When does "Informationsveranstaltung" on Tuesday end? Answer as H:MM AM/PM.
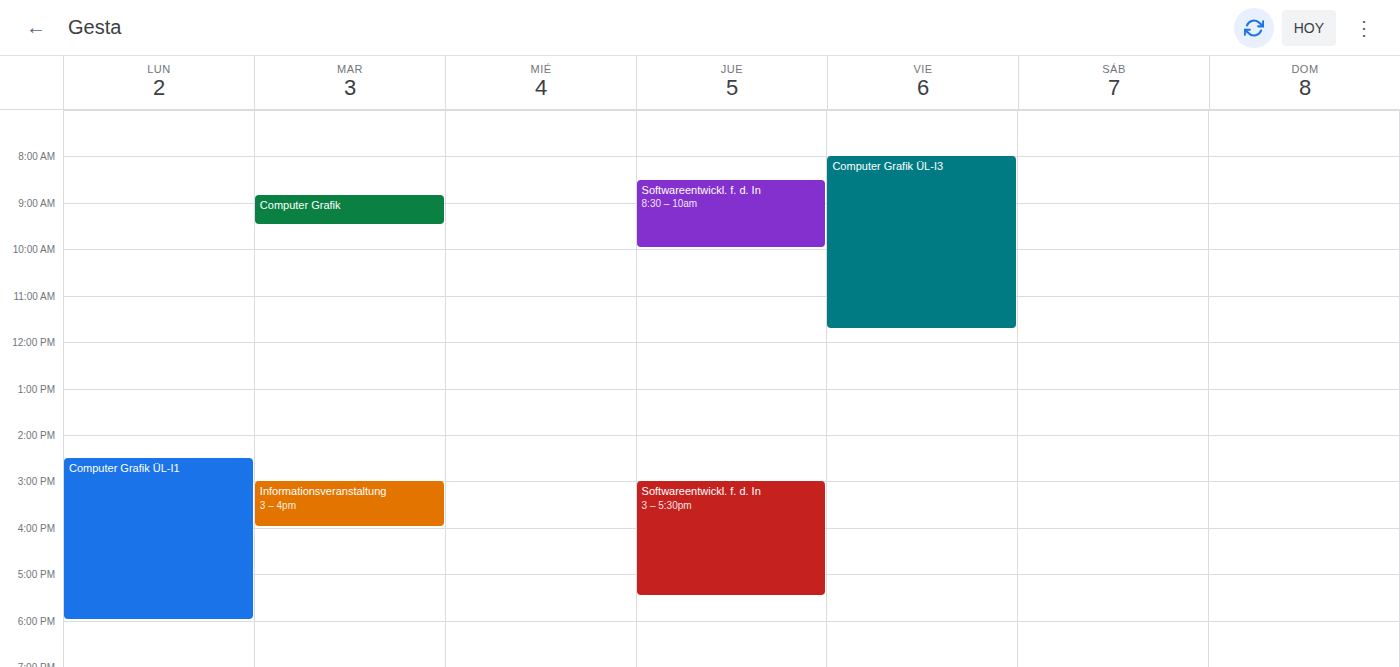
4:00 PM